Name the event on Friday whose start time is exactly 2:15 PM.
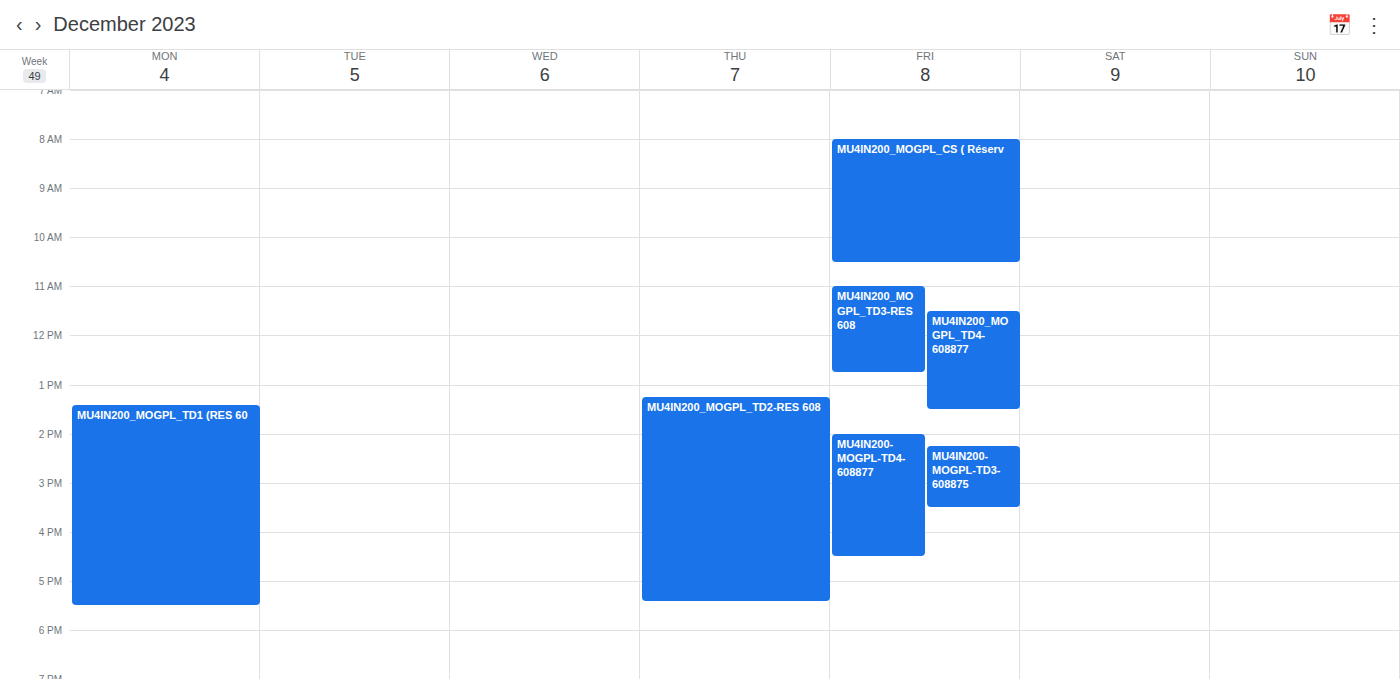
"MU4IN200-MOGPL-TD3-608875"